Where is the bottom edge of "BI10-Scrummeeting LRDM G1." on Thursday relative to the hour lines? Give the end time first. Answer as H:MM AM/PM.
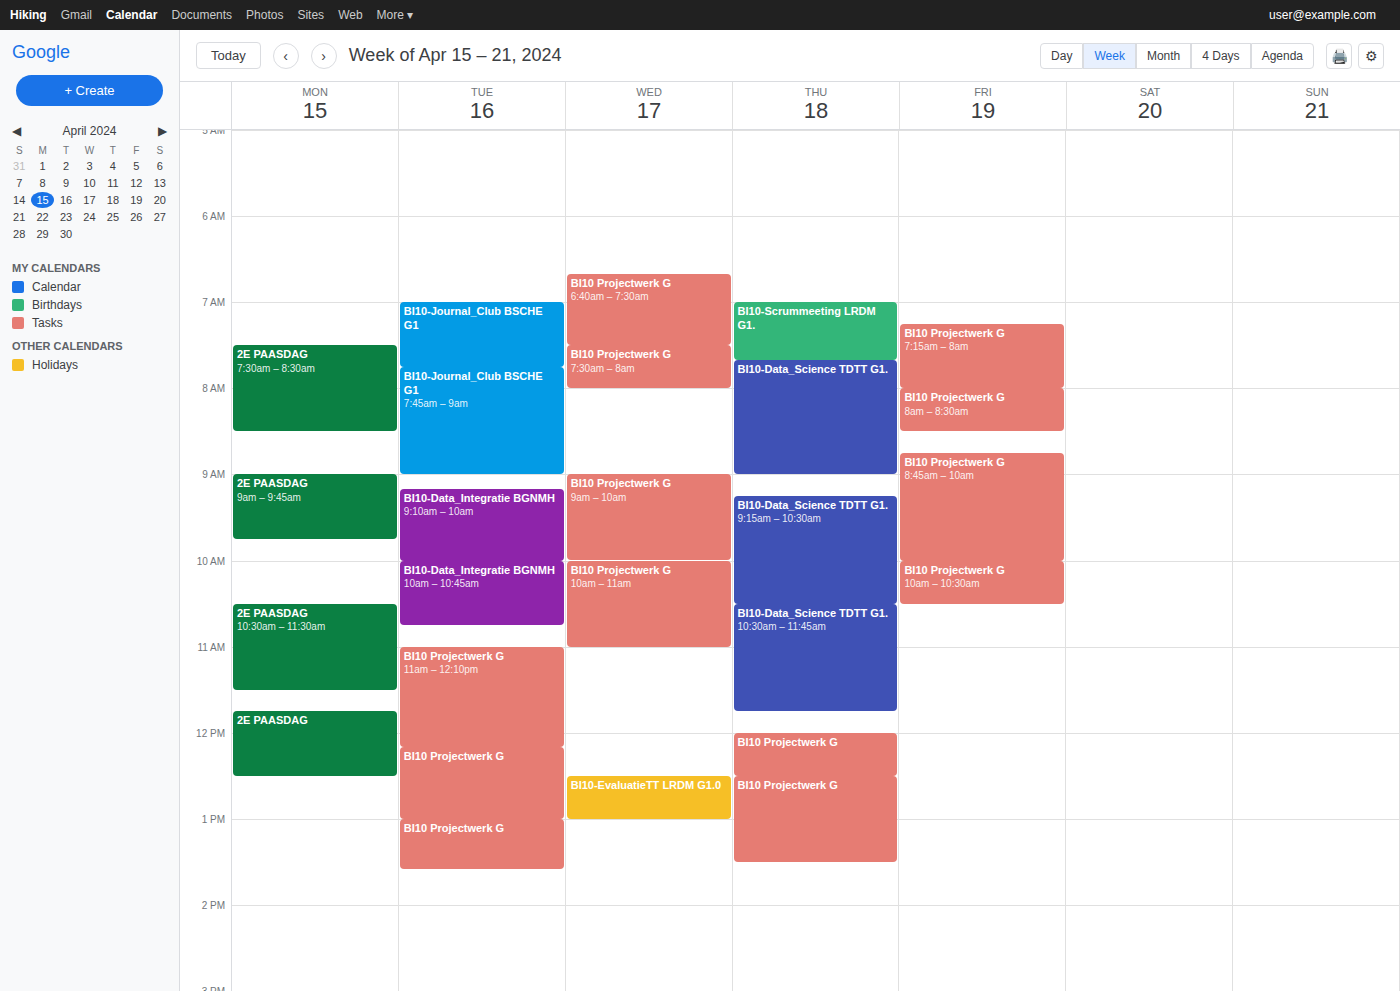
7:40 AM -- neither: 40 minutes below the 7 AM line and 20 minutes above the 8 AM line.